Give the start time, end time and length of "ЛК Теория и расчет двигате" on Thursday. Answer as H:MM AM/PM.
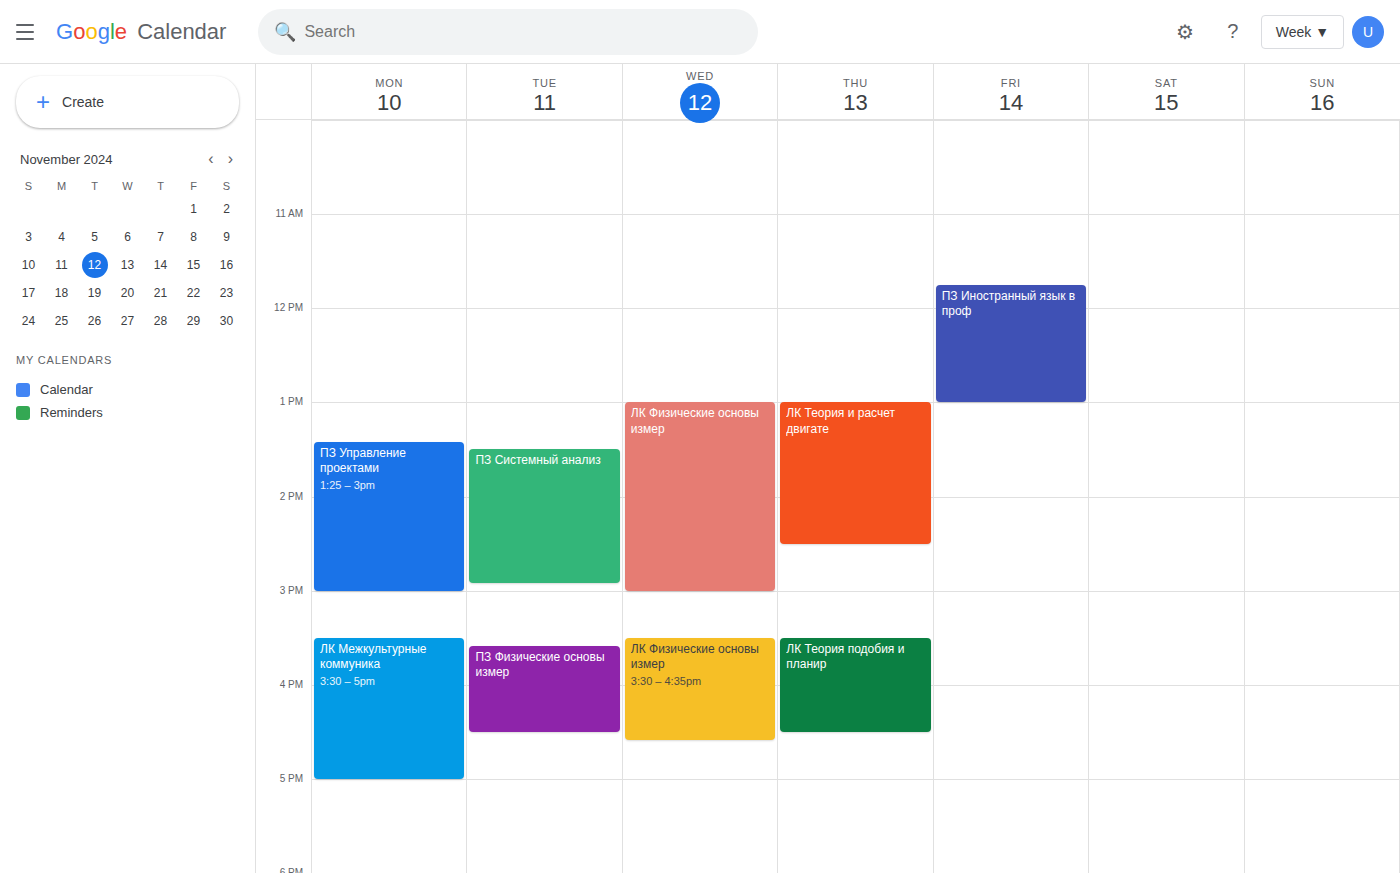
1:00 PM to 2:30 PM, 1 hour 30 minutes